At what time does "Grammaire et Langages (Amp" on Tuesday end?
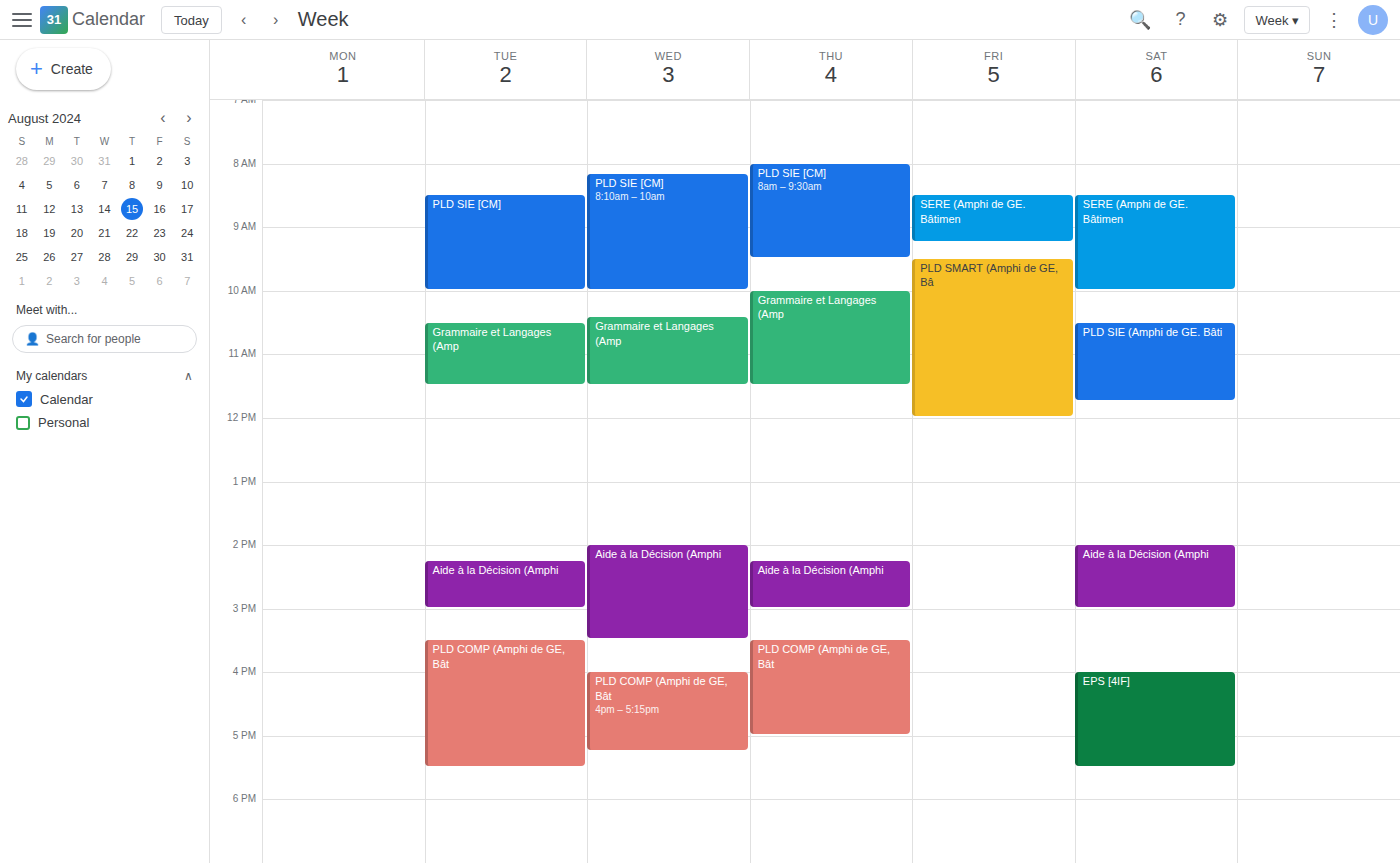
11:30